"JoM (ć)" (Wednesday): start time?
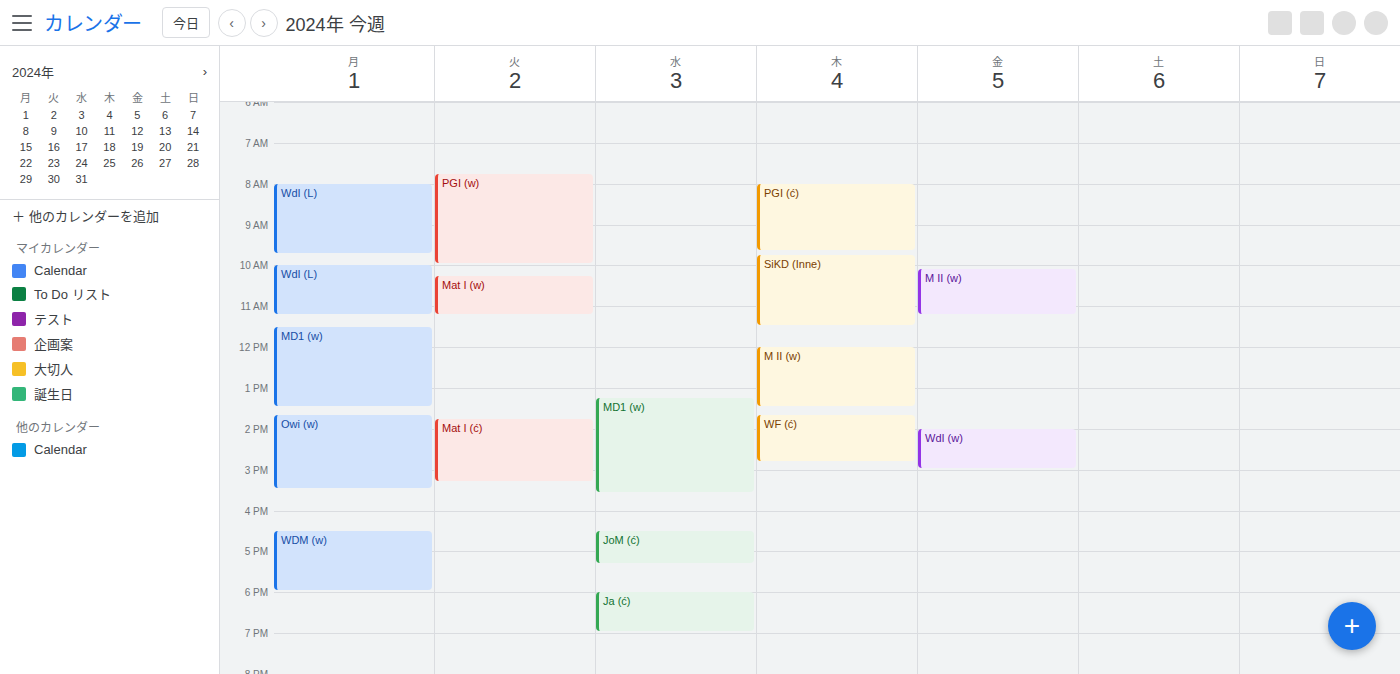
4:30 PM